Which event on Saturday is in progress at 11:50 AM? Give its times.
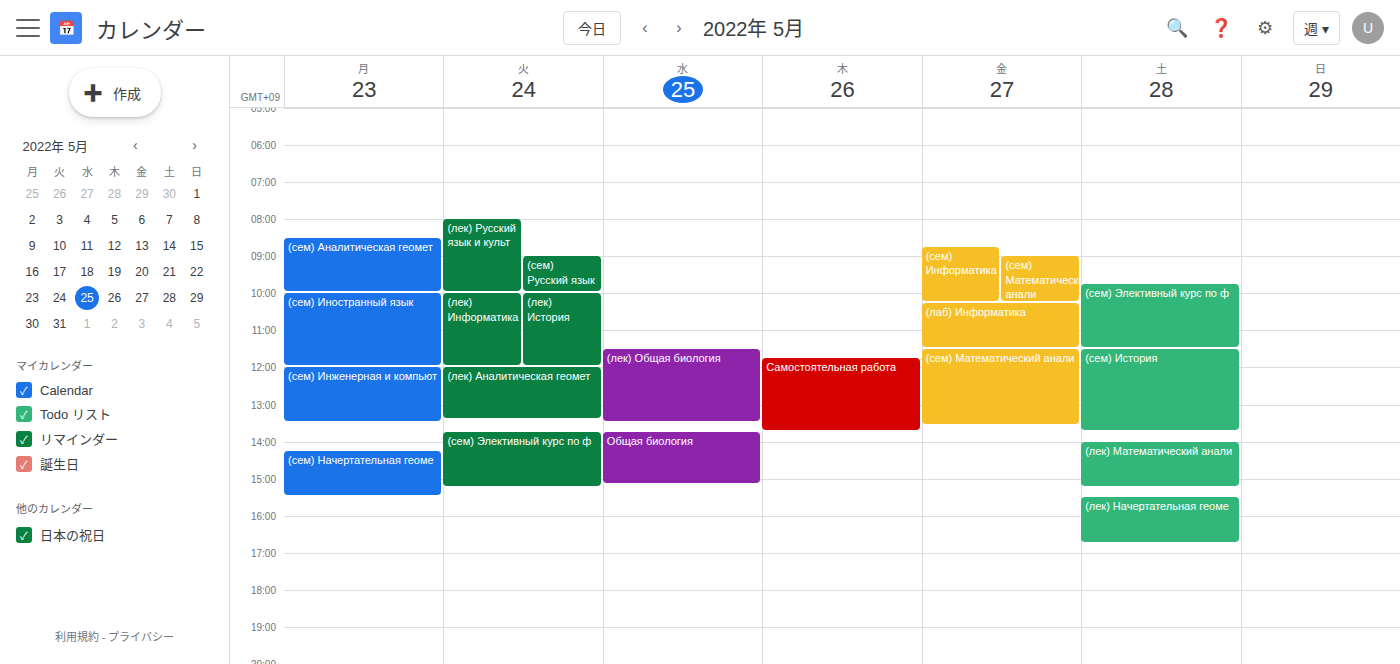
"(сем) История", 11:30 AM to 1:45 PM